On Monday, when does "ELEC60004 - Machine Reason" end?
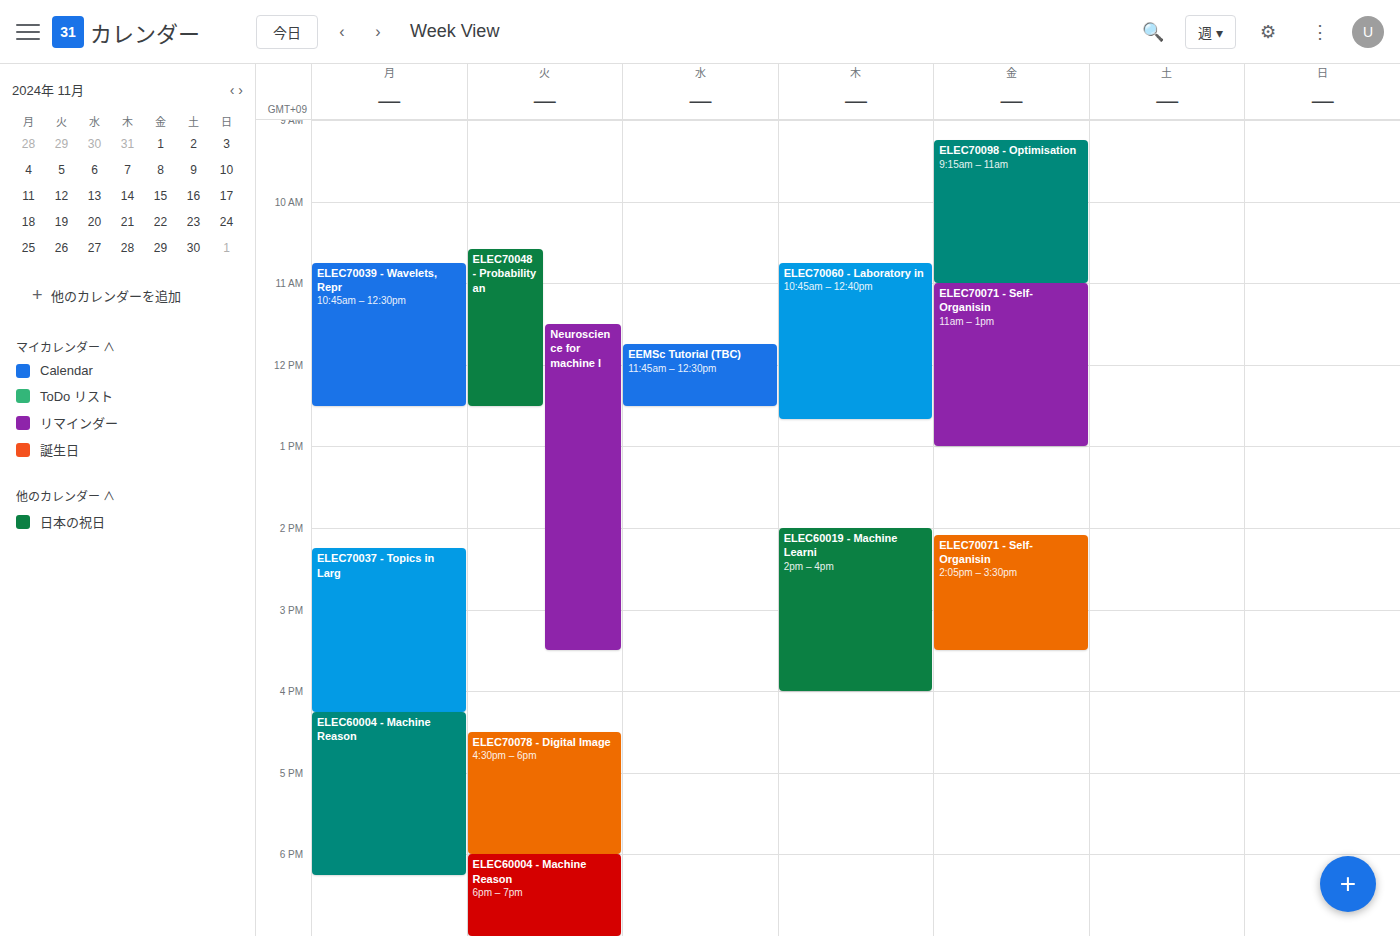
6:15 PM